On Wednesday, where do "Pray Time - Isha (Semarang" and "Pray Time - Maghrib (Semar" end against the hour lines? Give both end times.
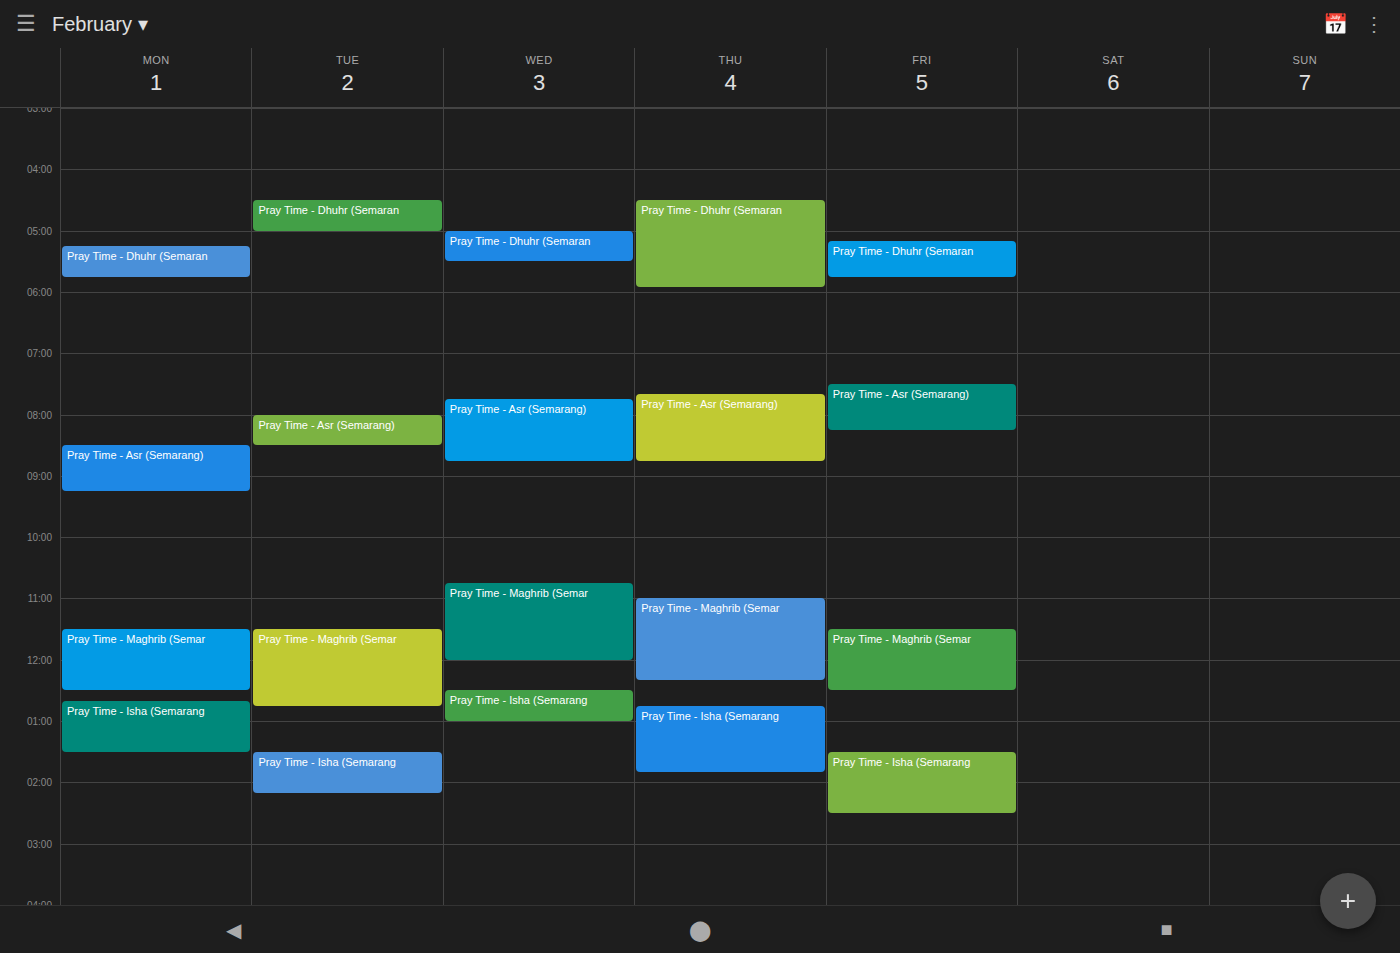
"Pray Time - Isha (Semarang": 1:00 PM, exactly on the 1 PM line. "Pray Time - Maghrib (Semar": 12:00 PM, exactly on the 12 PM line.